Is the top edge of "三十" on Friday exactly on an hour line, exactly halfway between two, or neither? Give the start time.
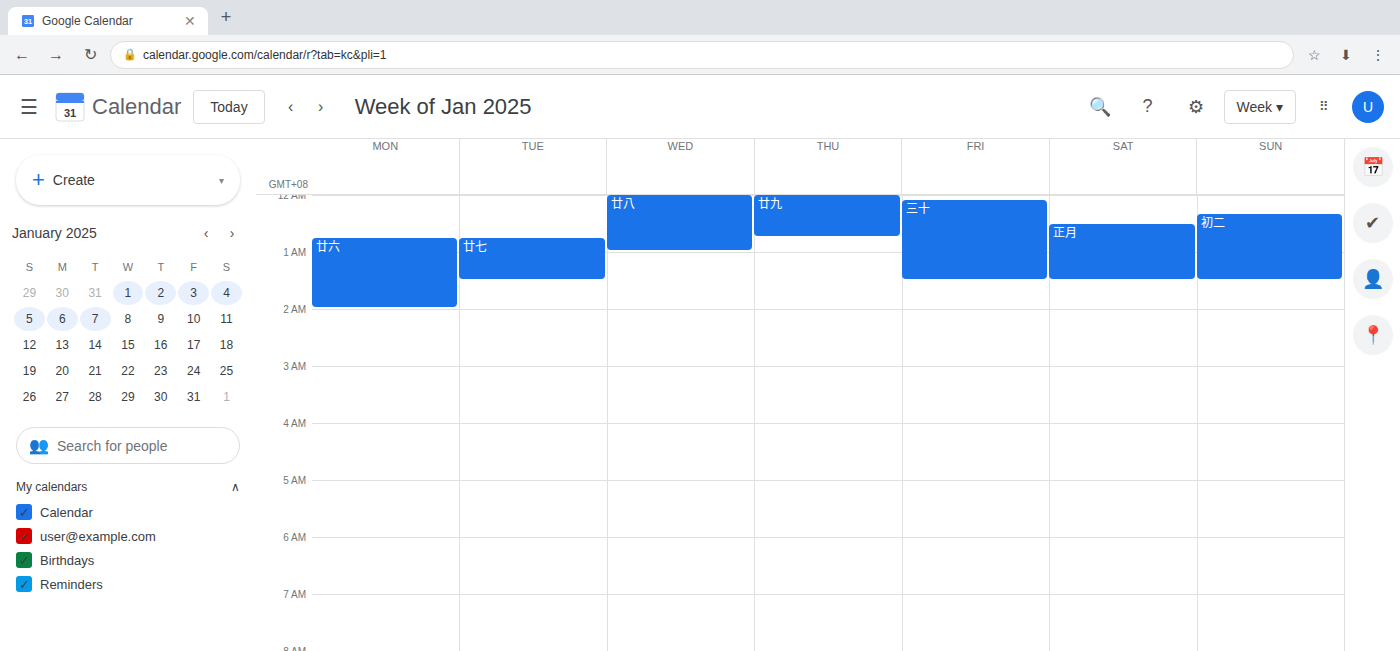
12:05 AM -- neither: 5 minutes below the 12 AM line and 55 minutes above the 1 AM line.